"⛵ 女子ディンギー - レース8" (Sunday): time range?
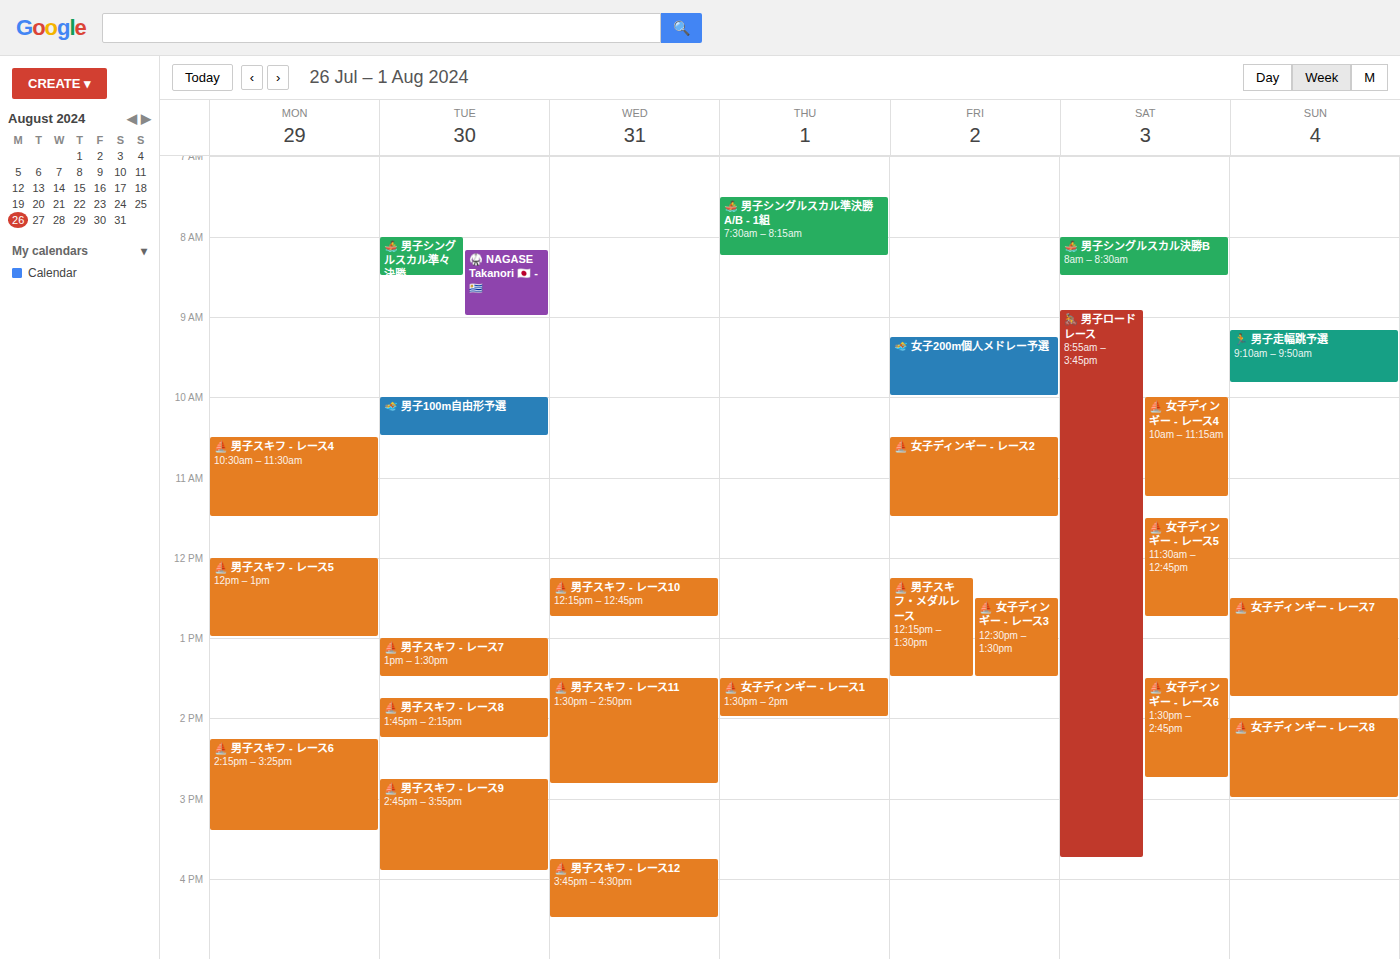
2:00 PM to 3:00 PM